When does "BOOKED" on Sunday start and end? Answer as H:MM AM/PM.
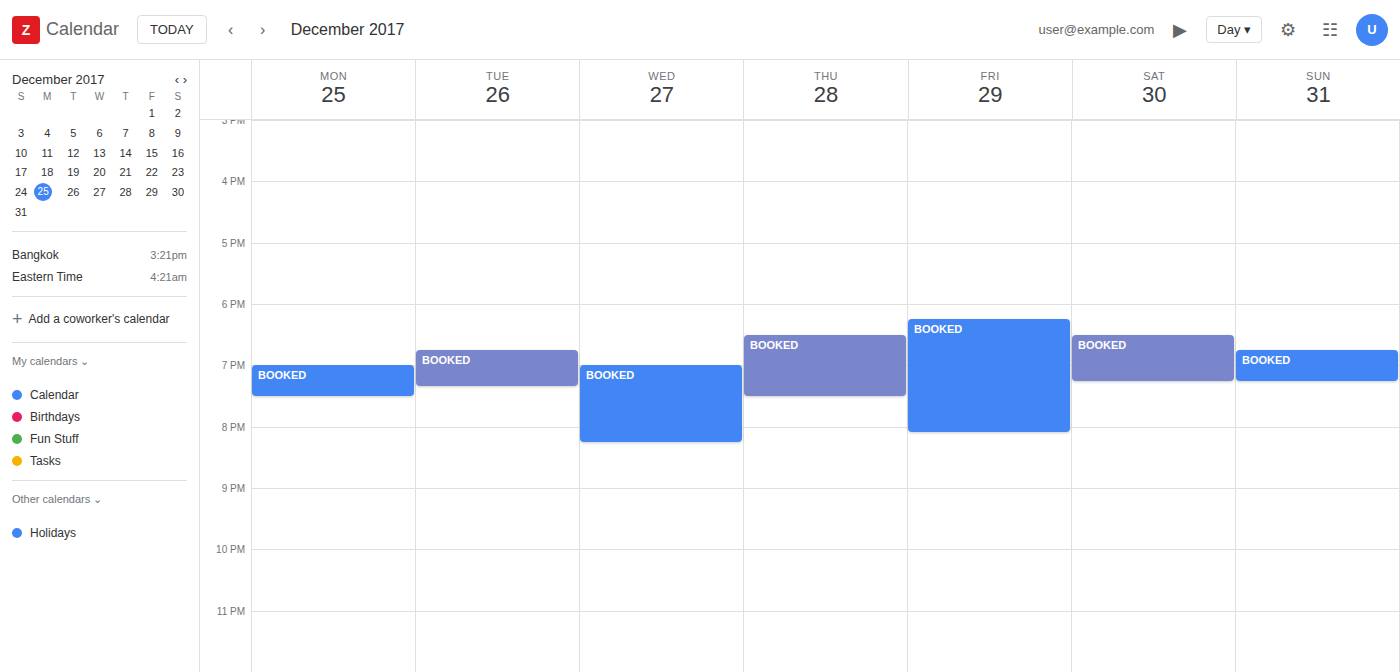
6:45 PM to 7:15 PM